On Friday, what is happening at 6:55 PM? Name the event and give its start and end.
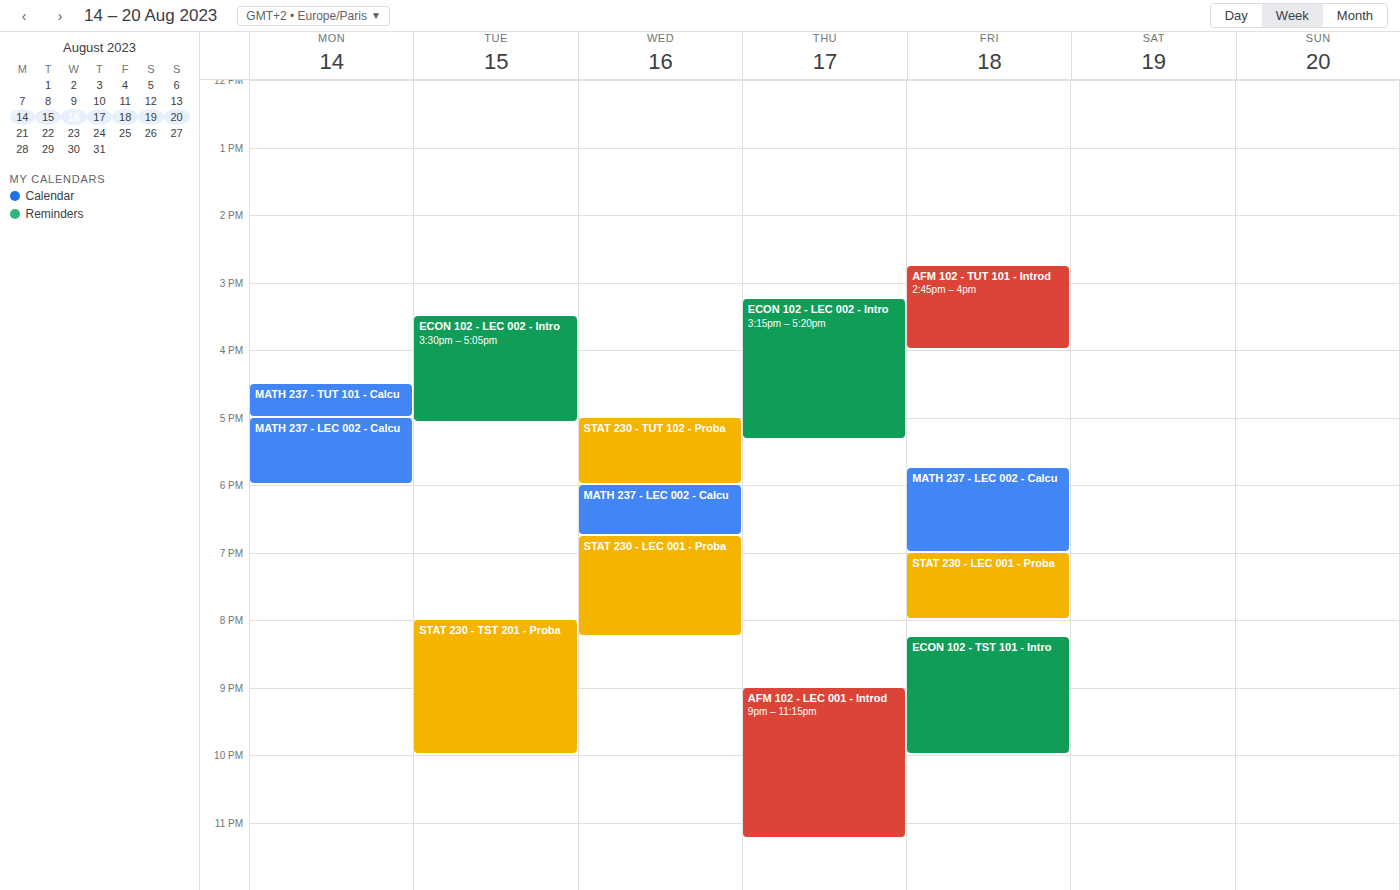
"MATH 237 - LEC 002 - Calcu", 5:45 PM to 7:00 PM